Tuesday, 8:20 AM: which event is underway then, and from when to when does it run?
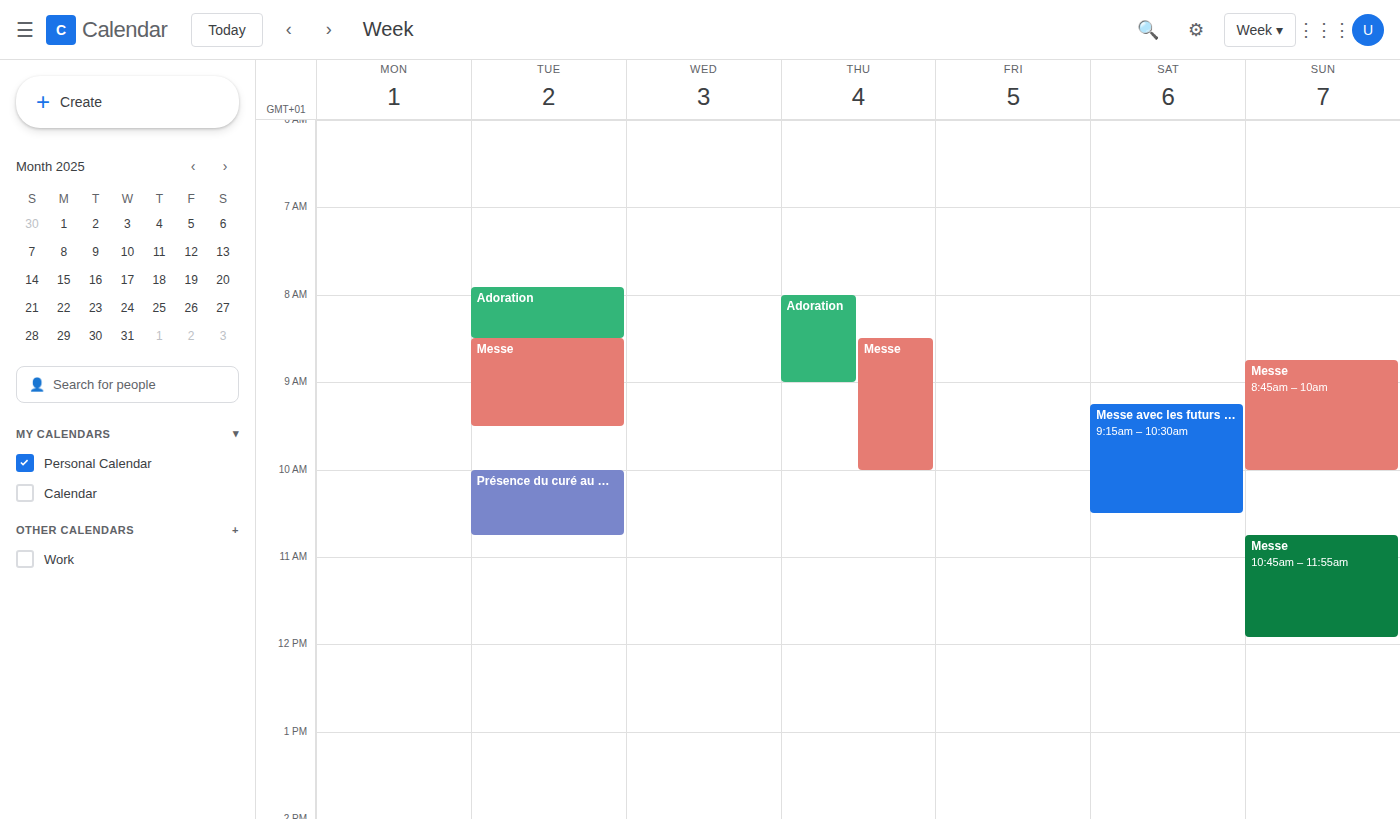
"Adoration", 7:55 AM to 8:30 AM